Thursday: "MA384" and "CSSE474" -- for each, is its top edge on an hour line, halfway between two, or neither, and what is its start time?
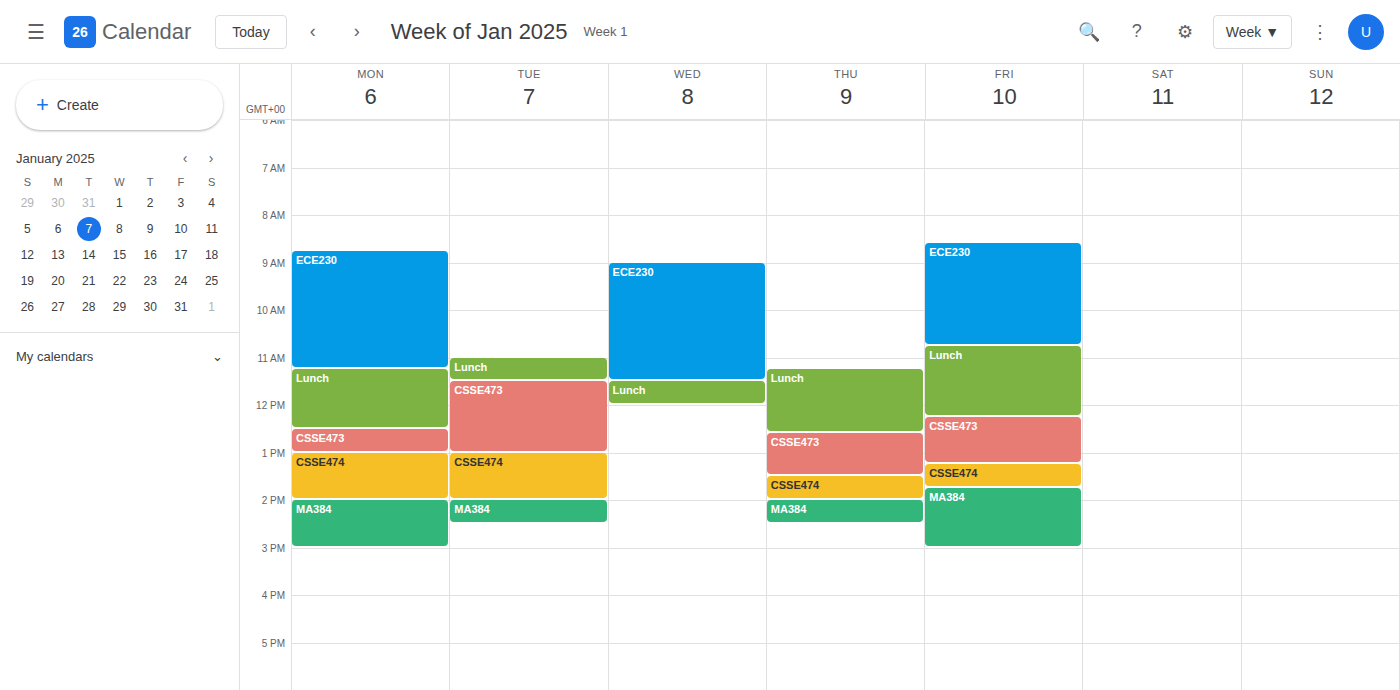
"MA384": 2:00 PM, exactly on the 2 PM line. "CSSE474": 1:30 PM, halfway between the 1 PM and 2 PM lines.